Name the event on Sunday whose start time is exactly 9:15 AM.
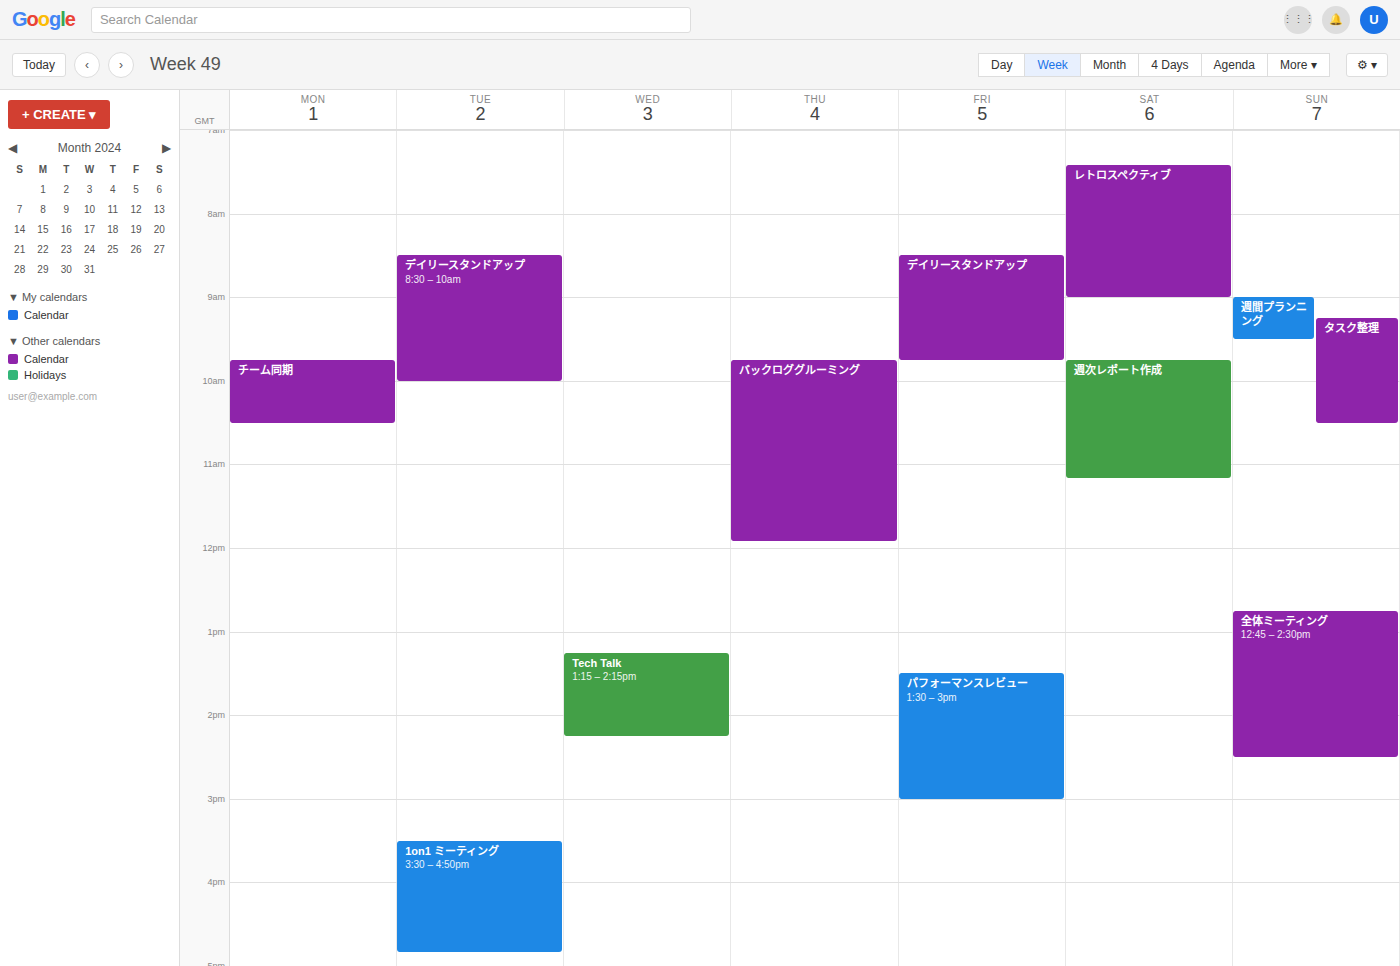
"タスク整理"